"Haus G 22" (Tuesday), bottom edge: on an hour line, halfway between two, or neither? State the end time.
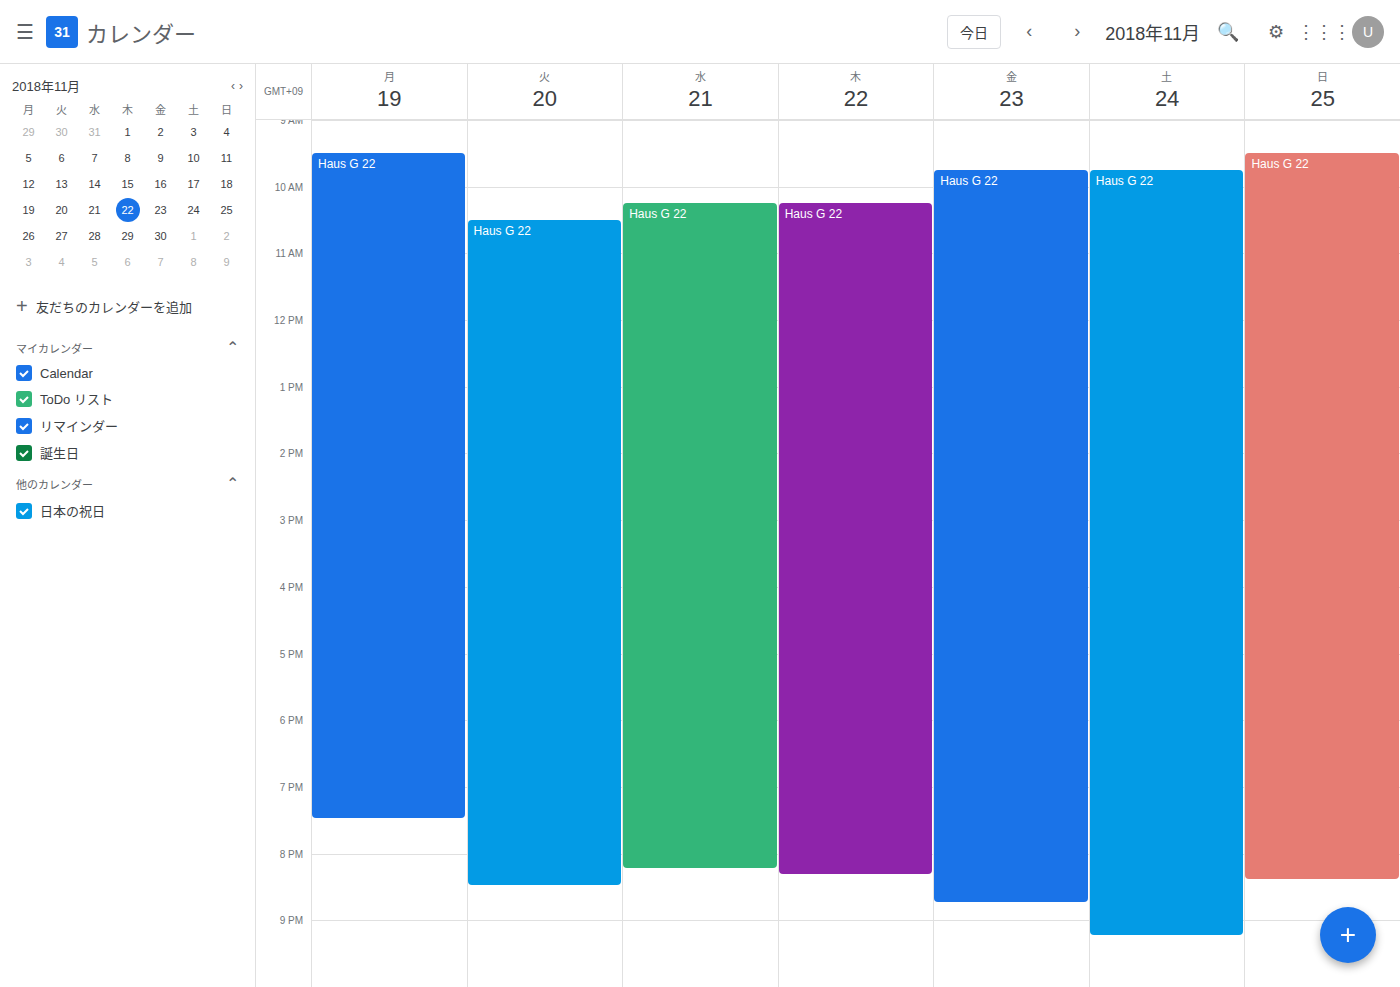
20:30 -- halfway between the 20:00 and 21:00 lines.